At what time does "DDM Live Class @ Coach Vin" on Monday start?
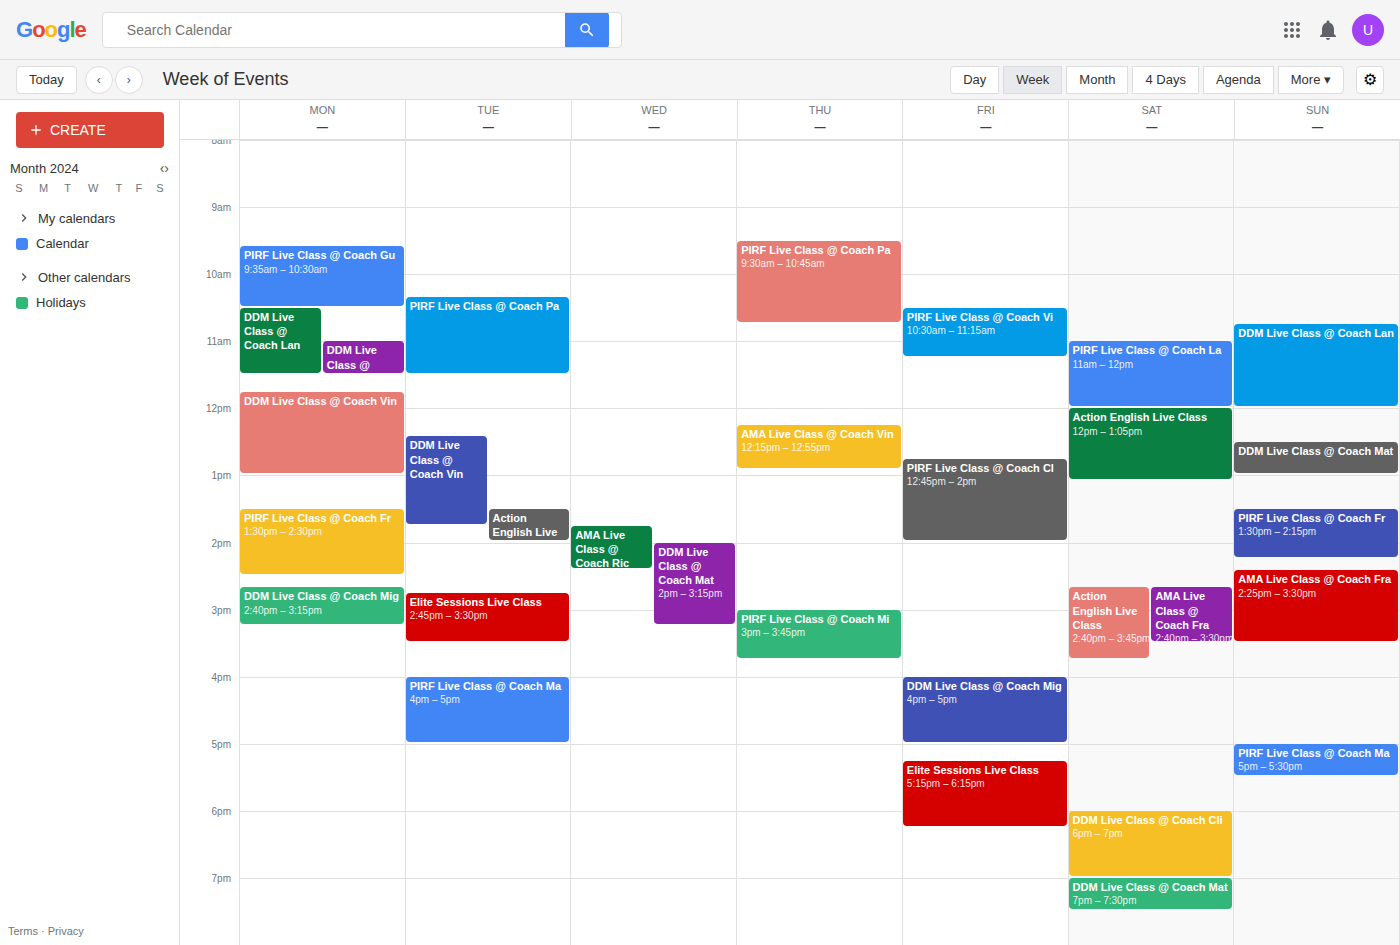
11:45 AM